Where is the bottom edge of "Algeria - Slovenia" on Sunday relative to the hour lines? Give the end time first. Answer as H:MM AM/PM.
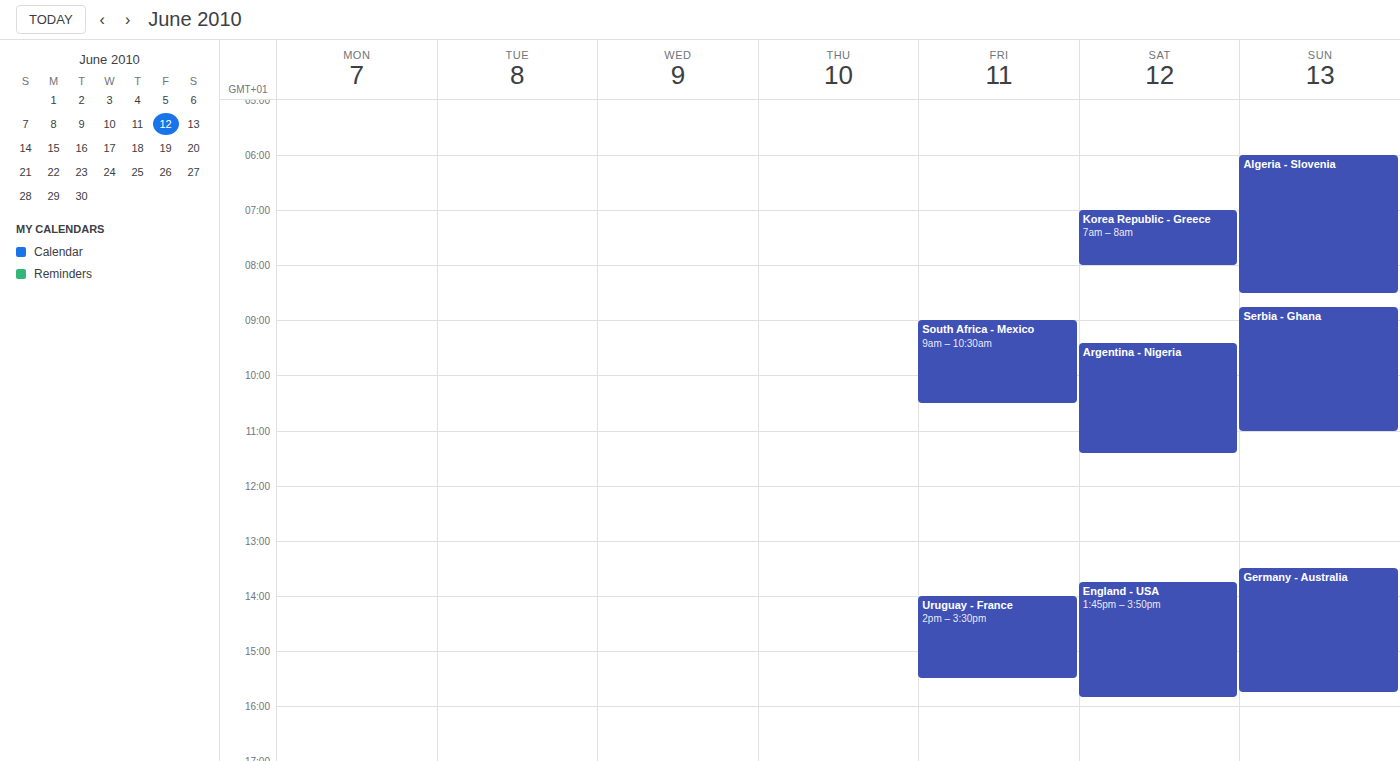
8:30 AM -- halfway between the 8 AM and 9 AM lines.